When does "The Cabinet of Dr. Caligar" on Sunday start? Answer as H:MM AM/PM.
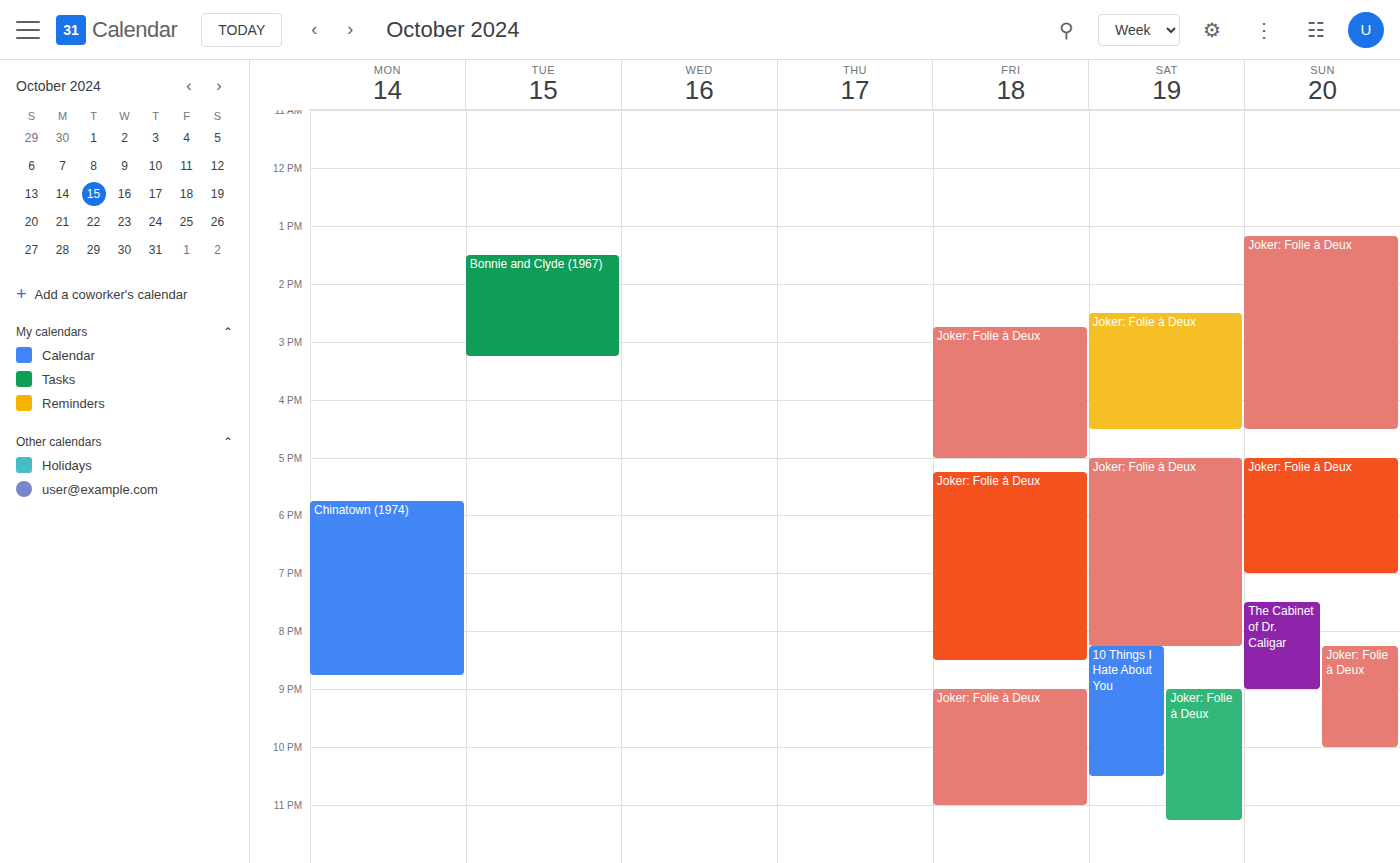
7:30 PM